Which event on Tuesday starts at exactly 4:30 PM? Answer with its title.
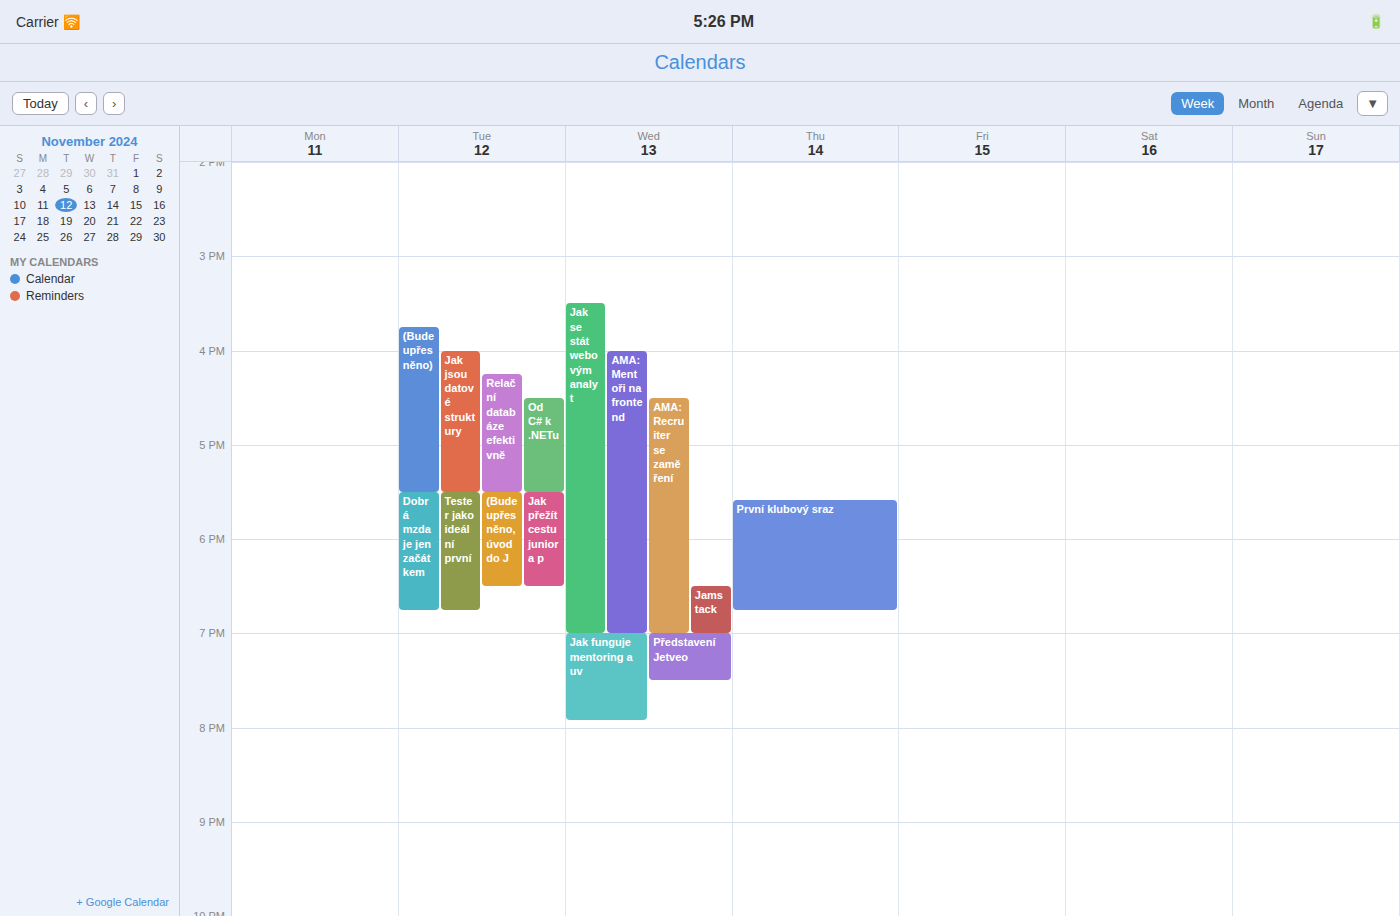
"Od C# k .NETu"